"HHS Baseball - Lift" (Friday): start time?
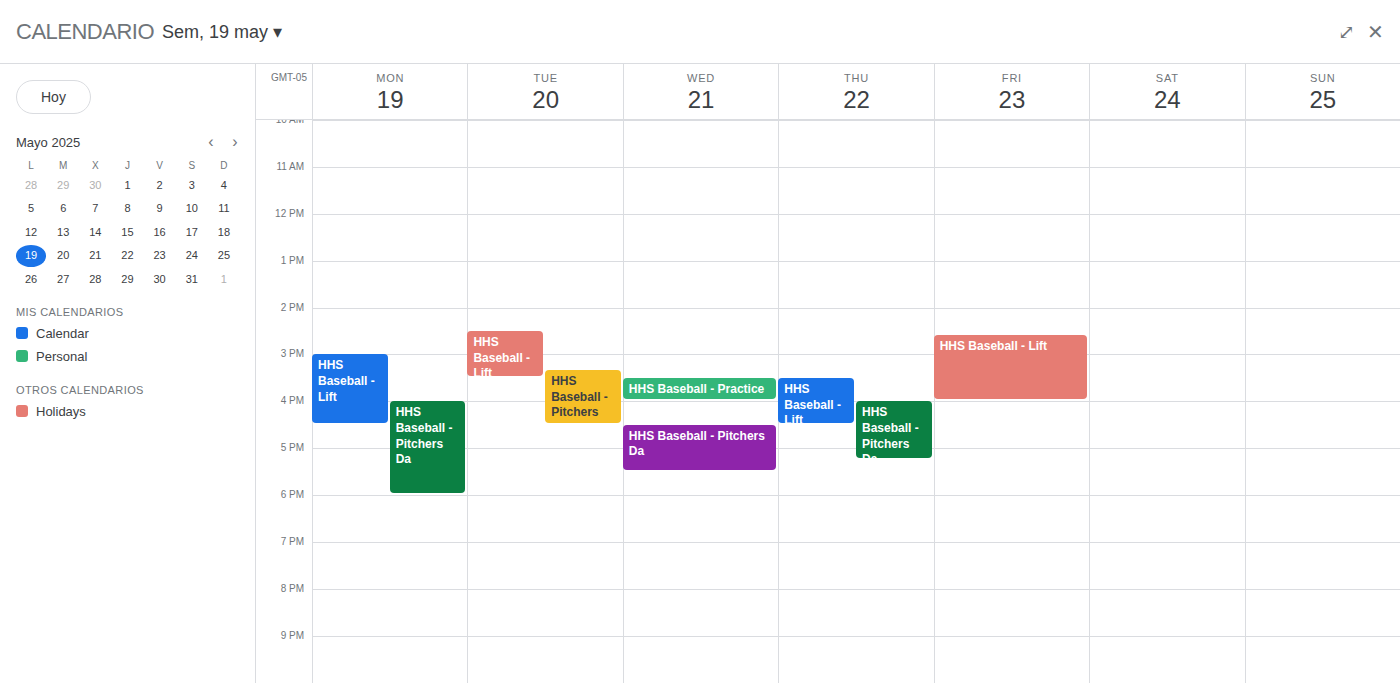
2:35 PM